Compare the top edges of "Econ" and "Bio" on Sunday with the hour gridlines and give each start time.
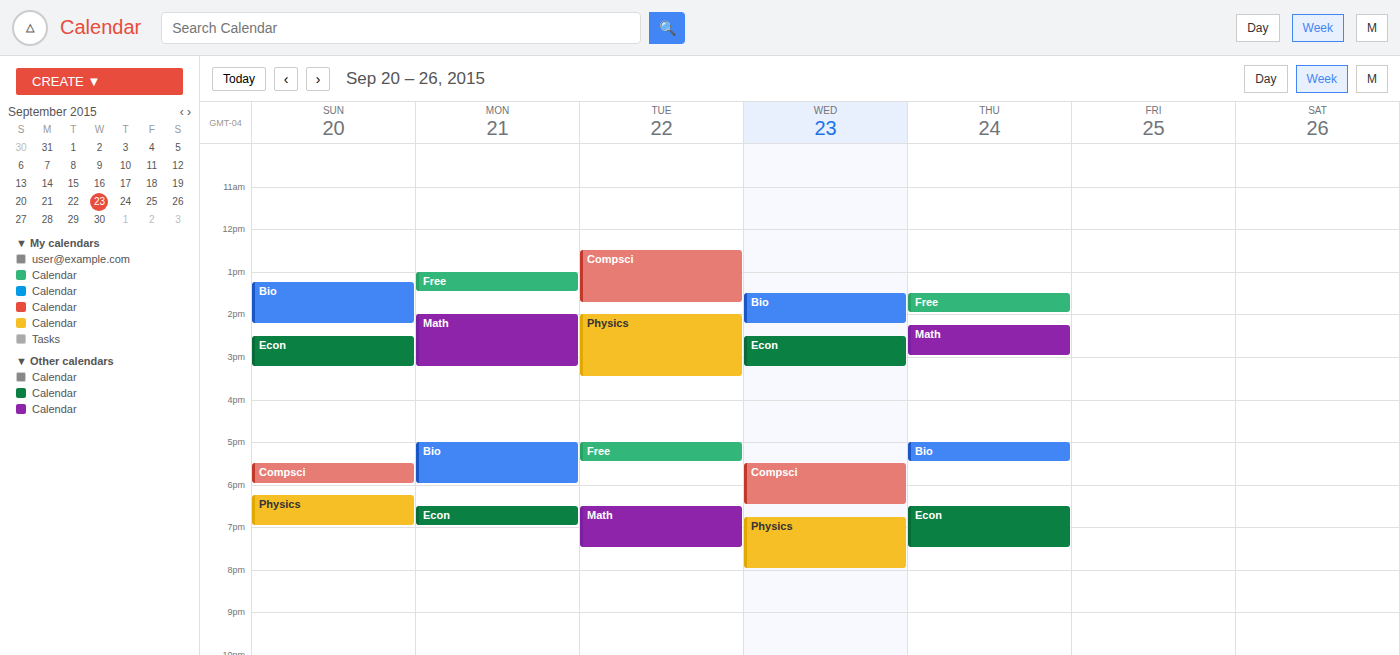
"Econ": 2:30 PM, halfway between the 2 PM and 3 PM lines. "Bio": 1:15 PM, neither: a quarter of the way from the 1 PM line to the 2 PM line.